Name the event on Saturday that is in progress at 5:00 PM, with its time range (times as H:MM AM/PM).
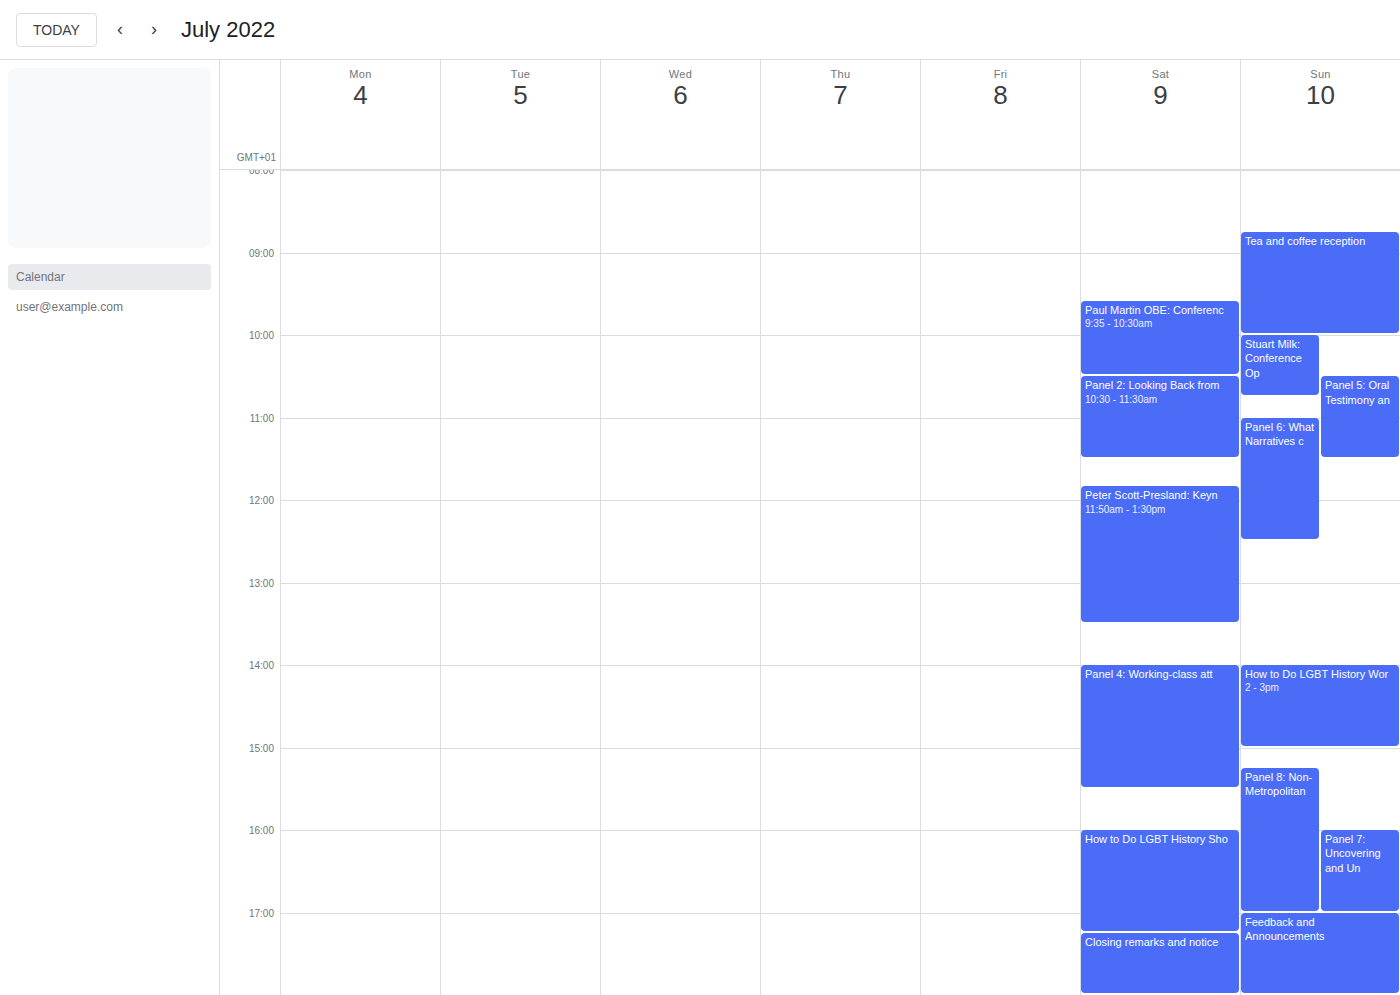
"How to Do LGBT History Sho", 4:00 PM to 5:15 PM